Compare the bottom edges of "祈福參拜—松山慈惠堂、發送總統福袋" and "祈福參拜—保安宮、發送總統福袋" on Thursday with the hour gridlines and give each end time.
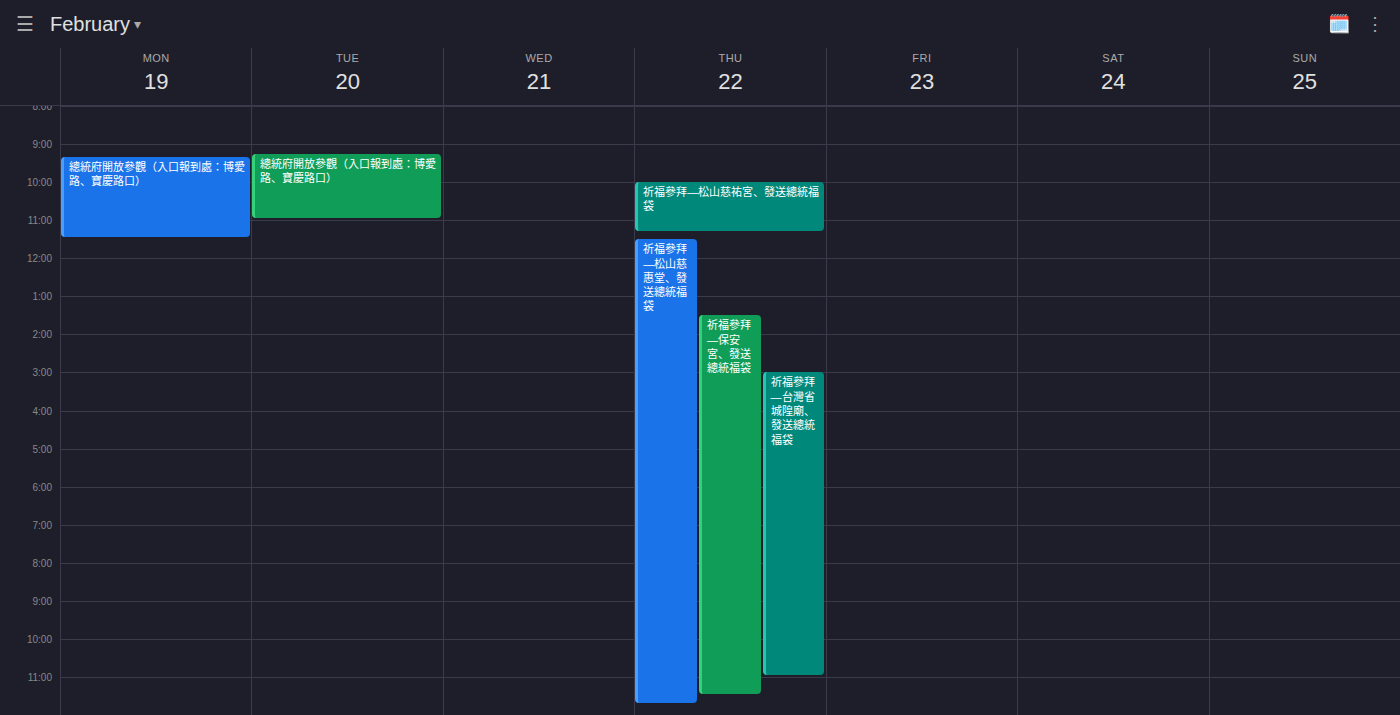
"祈福參拜—松山慈惠堂、發送總統福袋": 11:45 PM, neither: three quarters of the way from the 11 PM line to the 12 AM line. "祈福參拜—保安宮、發送總統福袋": 11:30 PM, halfway between the 11 PM and 12 AM lines.